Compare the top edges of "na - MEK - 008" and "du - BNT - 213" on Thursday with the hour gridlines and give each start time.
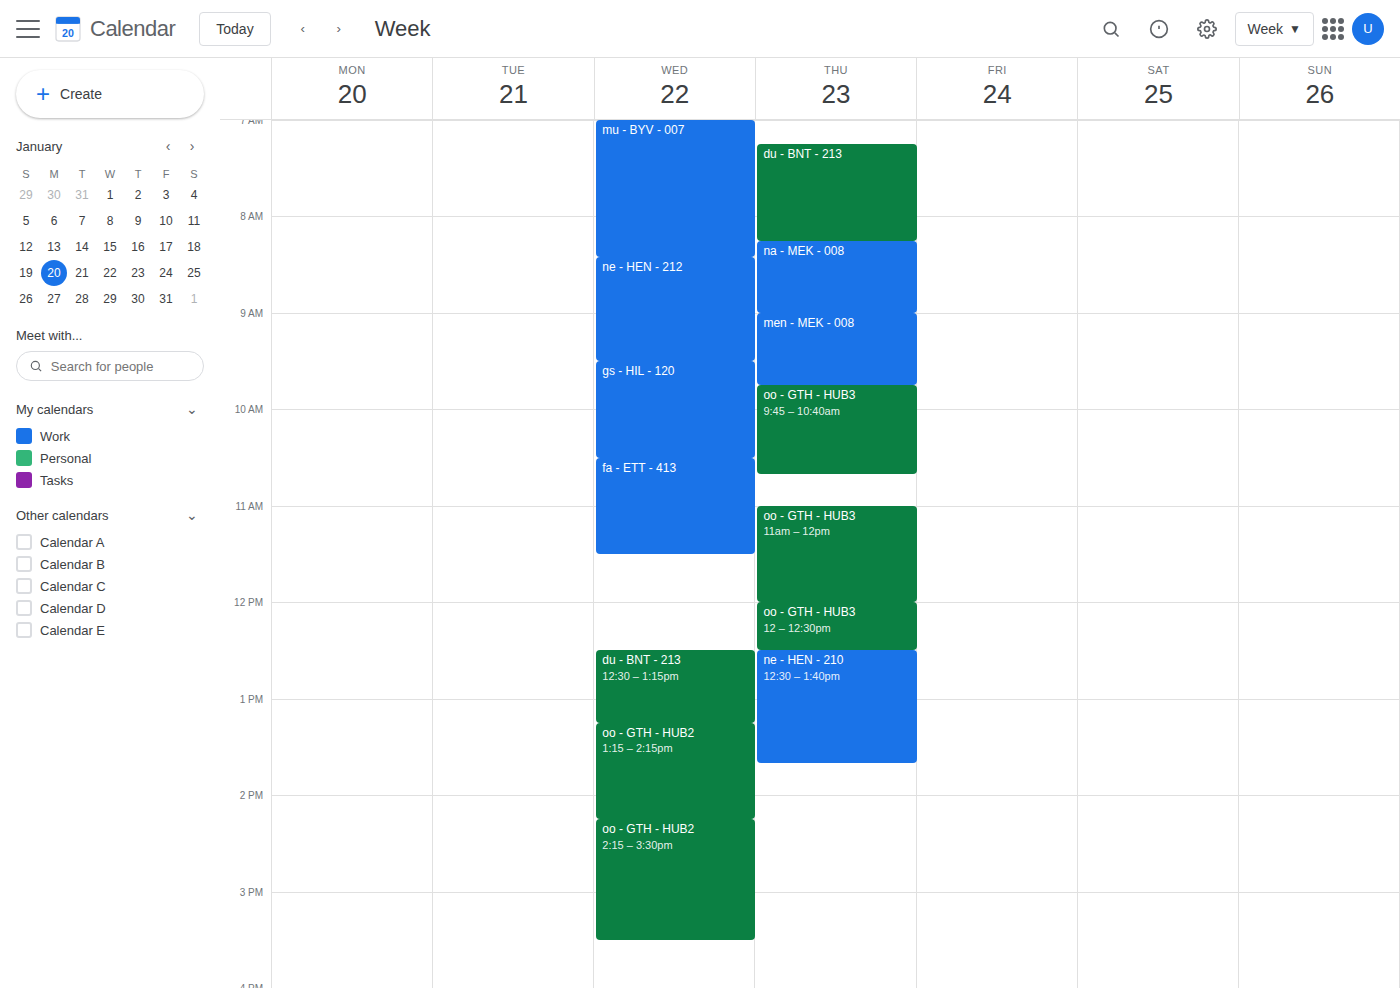
"na - MEK - 008": 8:15 AM, neither: a quarter of the way from the 8 AM line to the 9 AM line. "du - BNT - 213": 7:15 AM, neither: a quarter of the way from the 7 AM line to the 8 AM line.